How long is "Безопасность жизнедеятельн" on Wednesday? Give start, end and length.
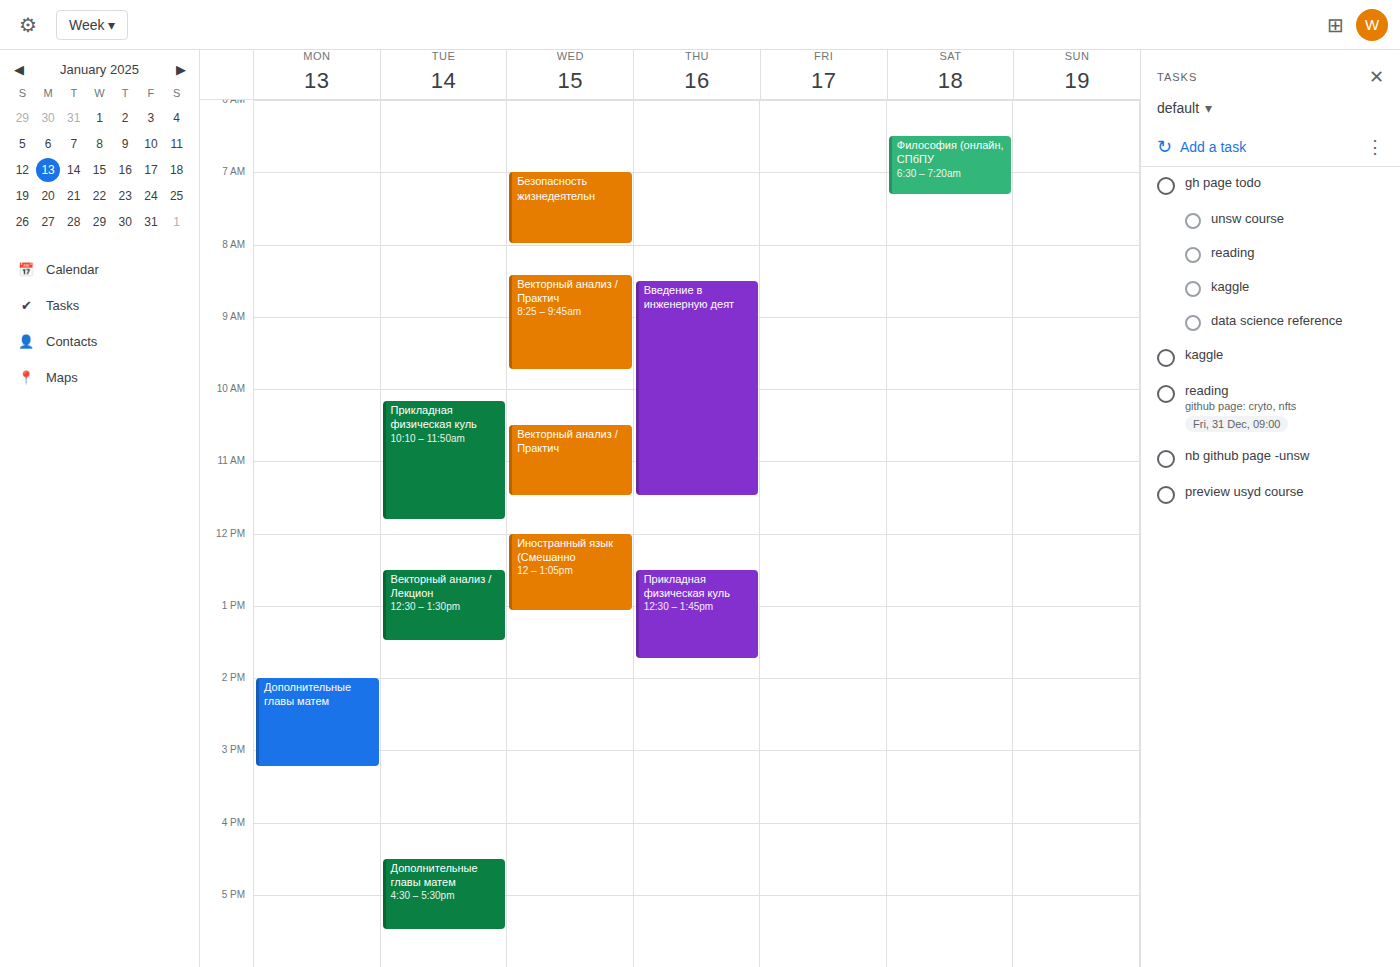
7:00 AM to 8:00 AM, 1 hour